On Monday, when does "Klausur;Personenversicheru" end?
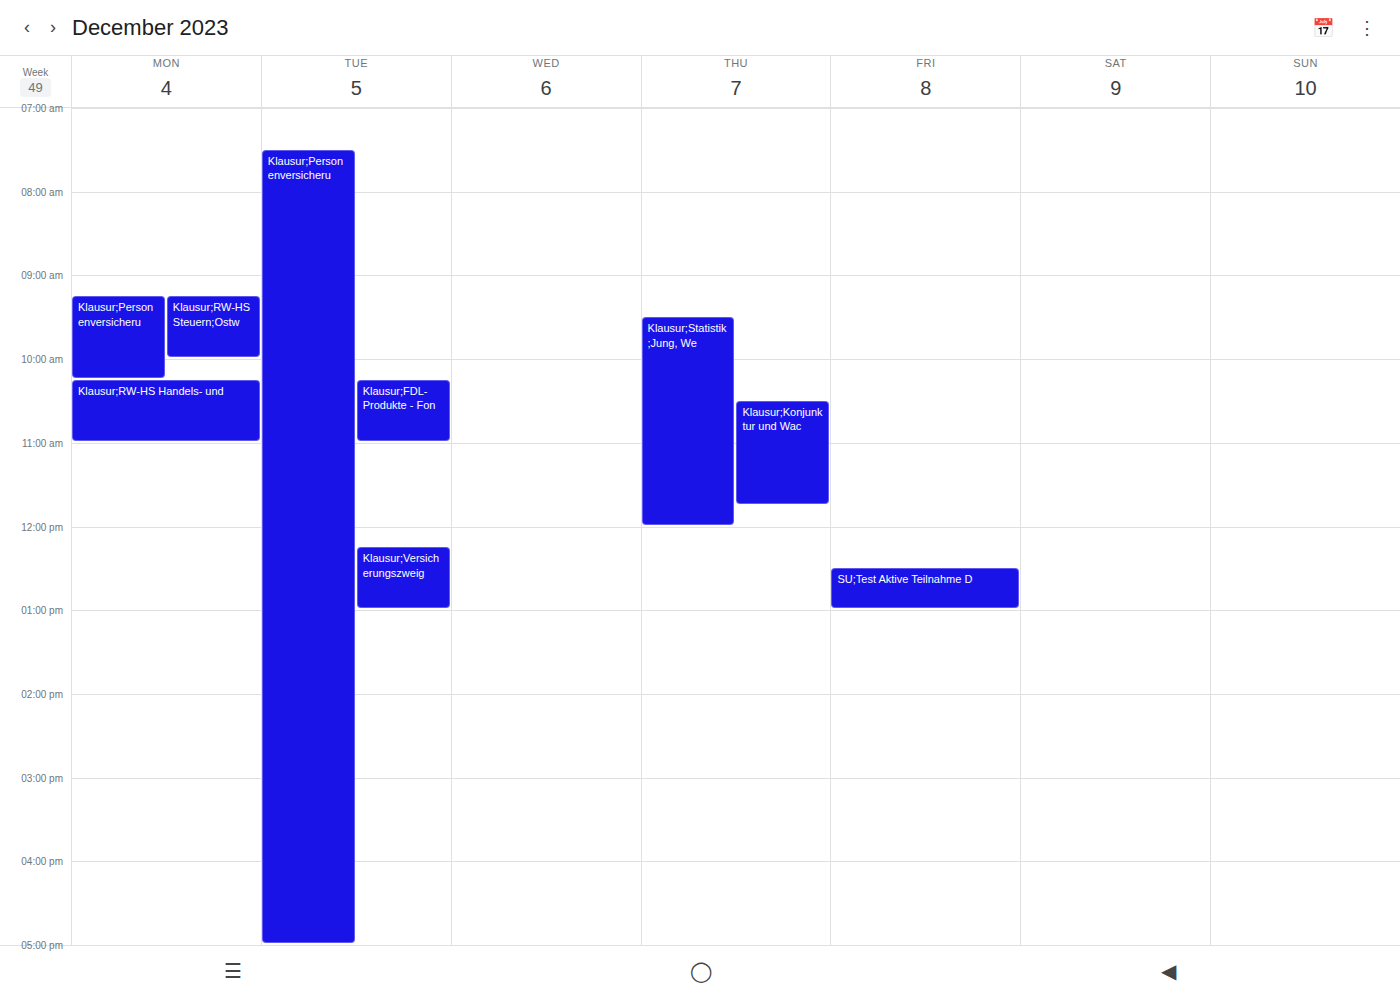
10:15 AM